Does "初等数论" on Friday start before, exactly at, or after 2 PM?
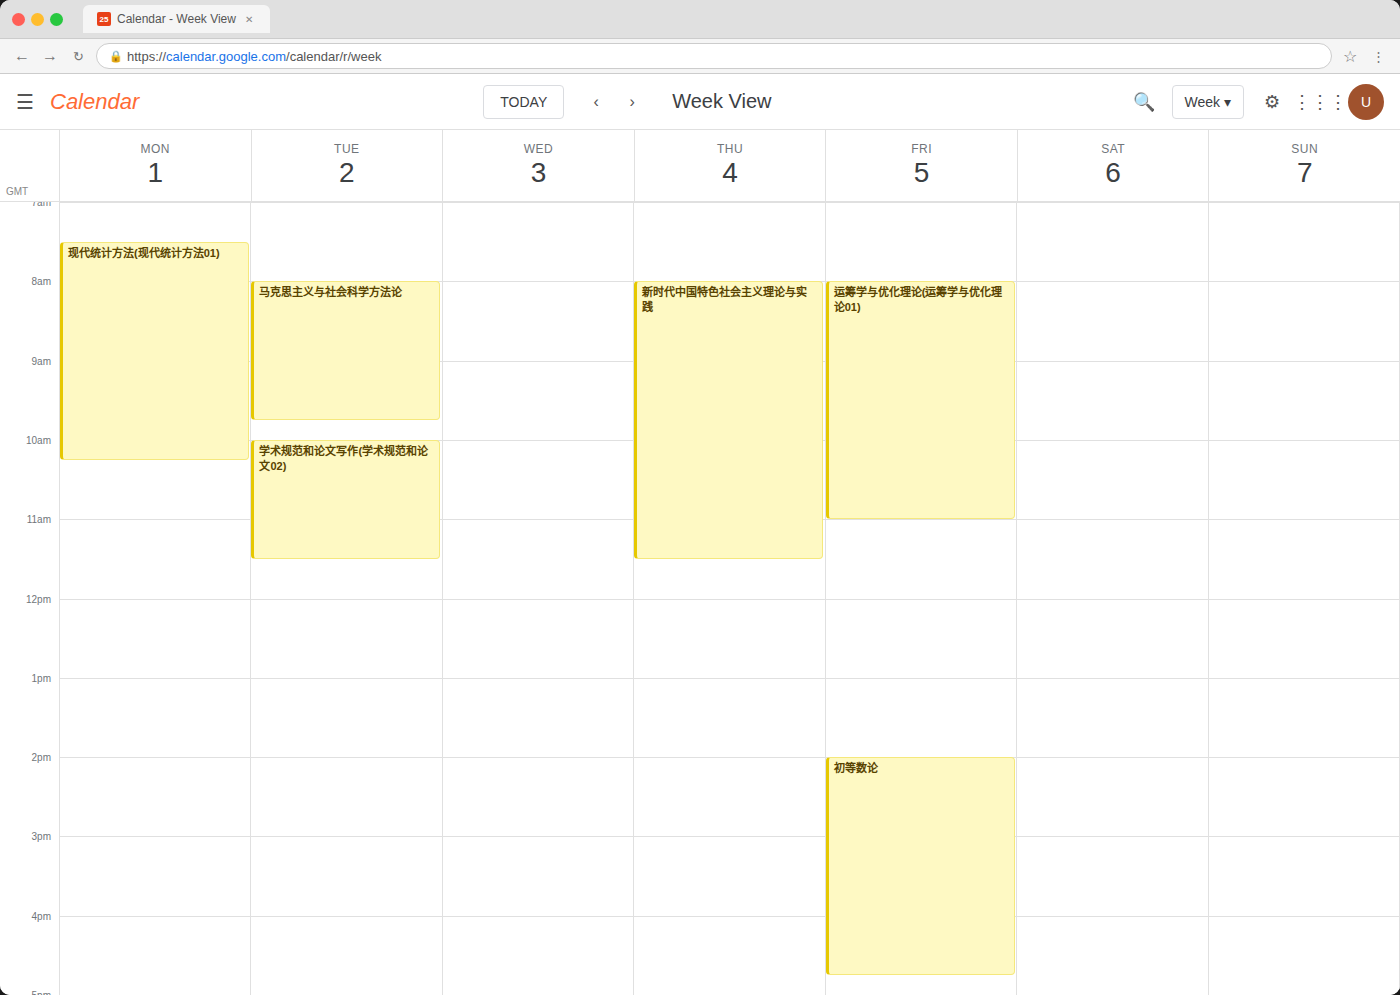
2:00 PM -- exactly at 2 PM, on the 2 PM line.